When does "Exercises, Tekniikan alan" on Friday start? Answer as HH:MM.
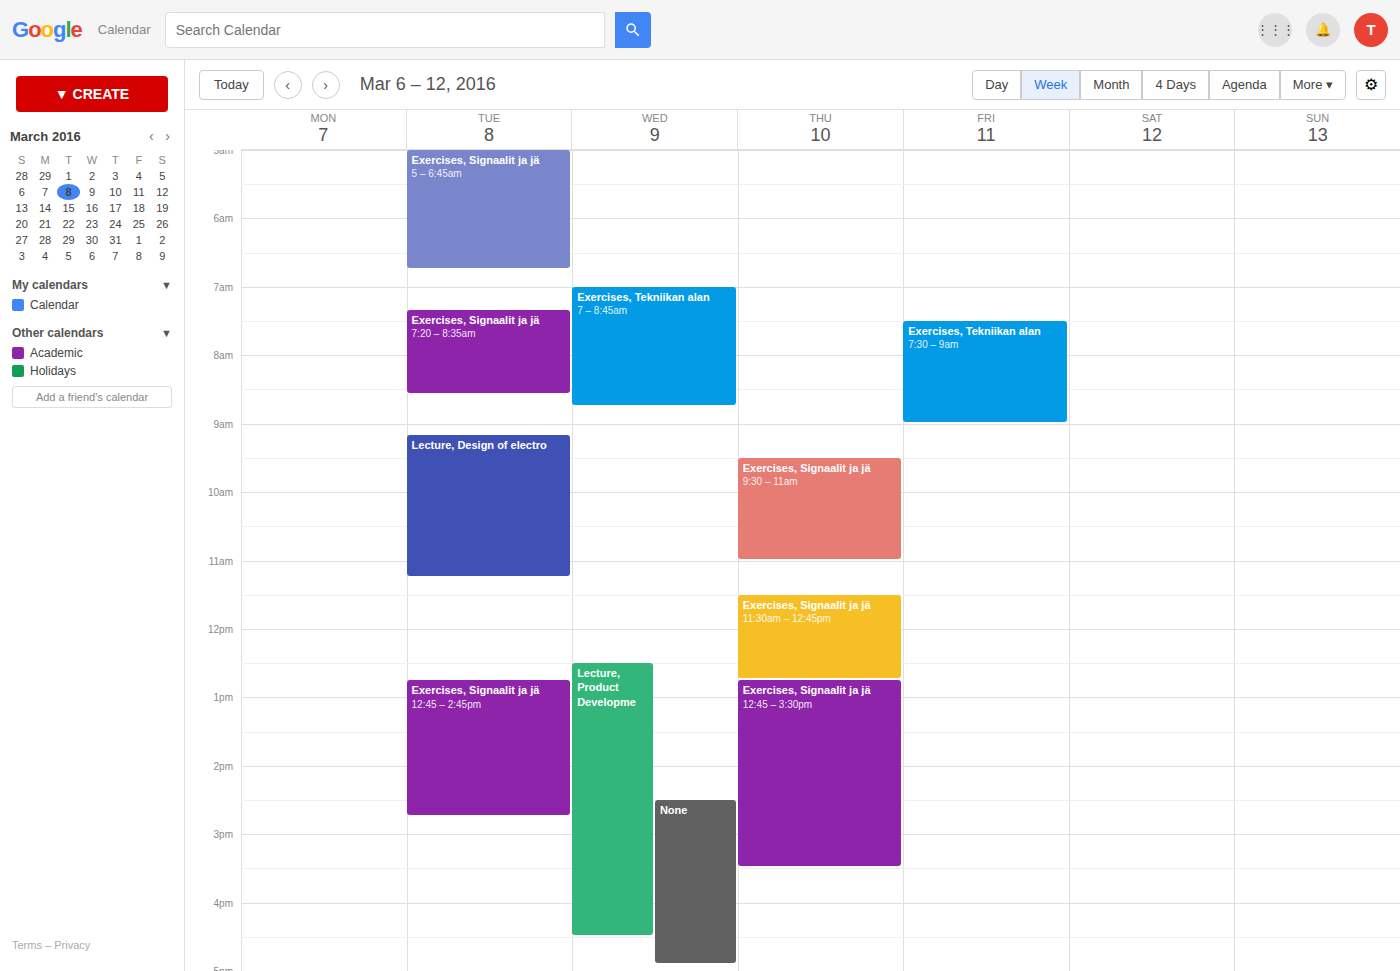
07:30